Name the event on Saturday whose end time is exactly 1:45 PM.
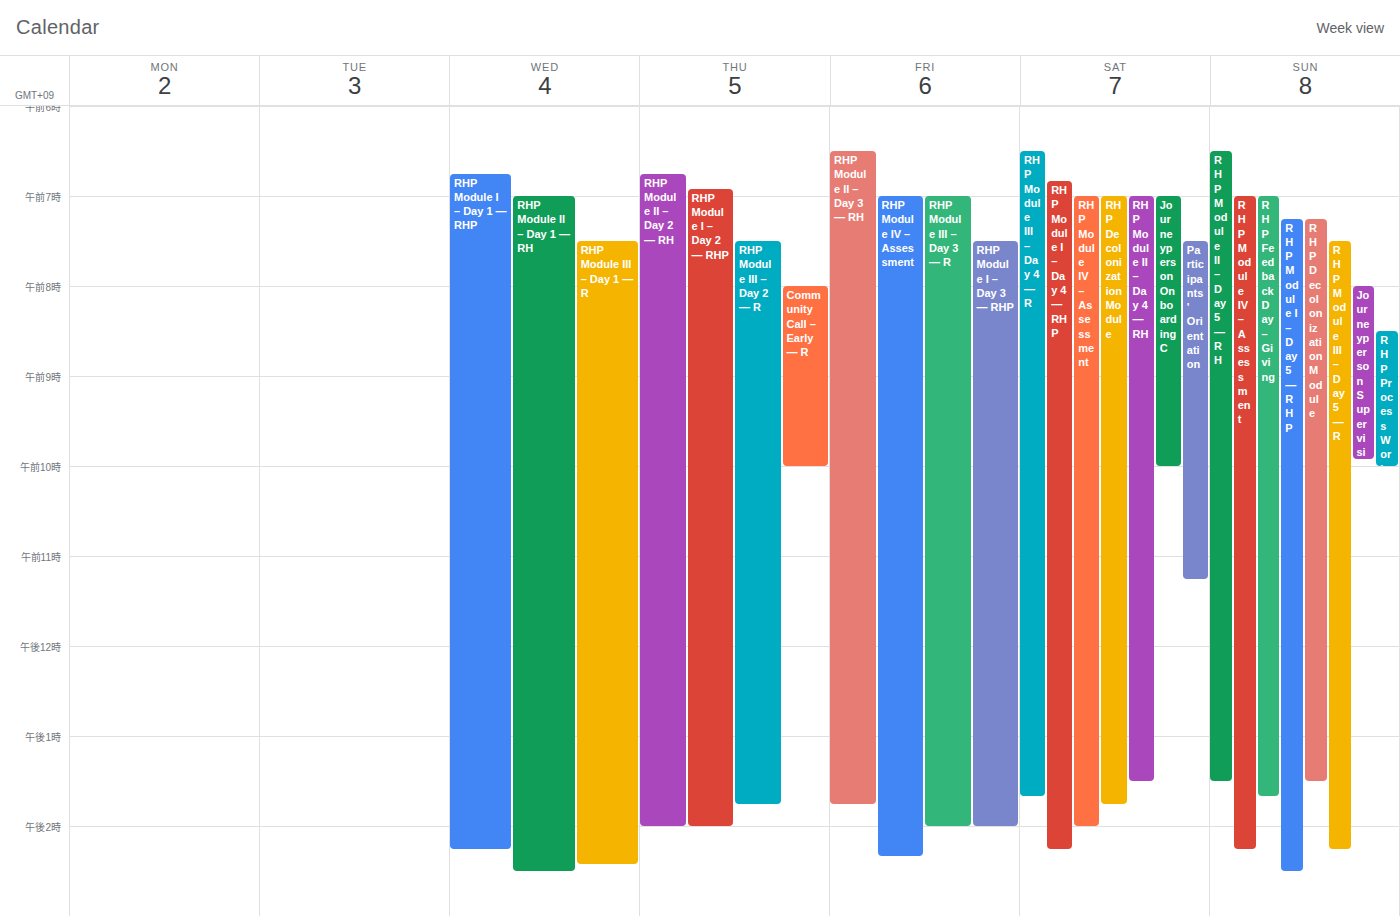
"RHP Decolonization Module"